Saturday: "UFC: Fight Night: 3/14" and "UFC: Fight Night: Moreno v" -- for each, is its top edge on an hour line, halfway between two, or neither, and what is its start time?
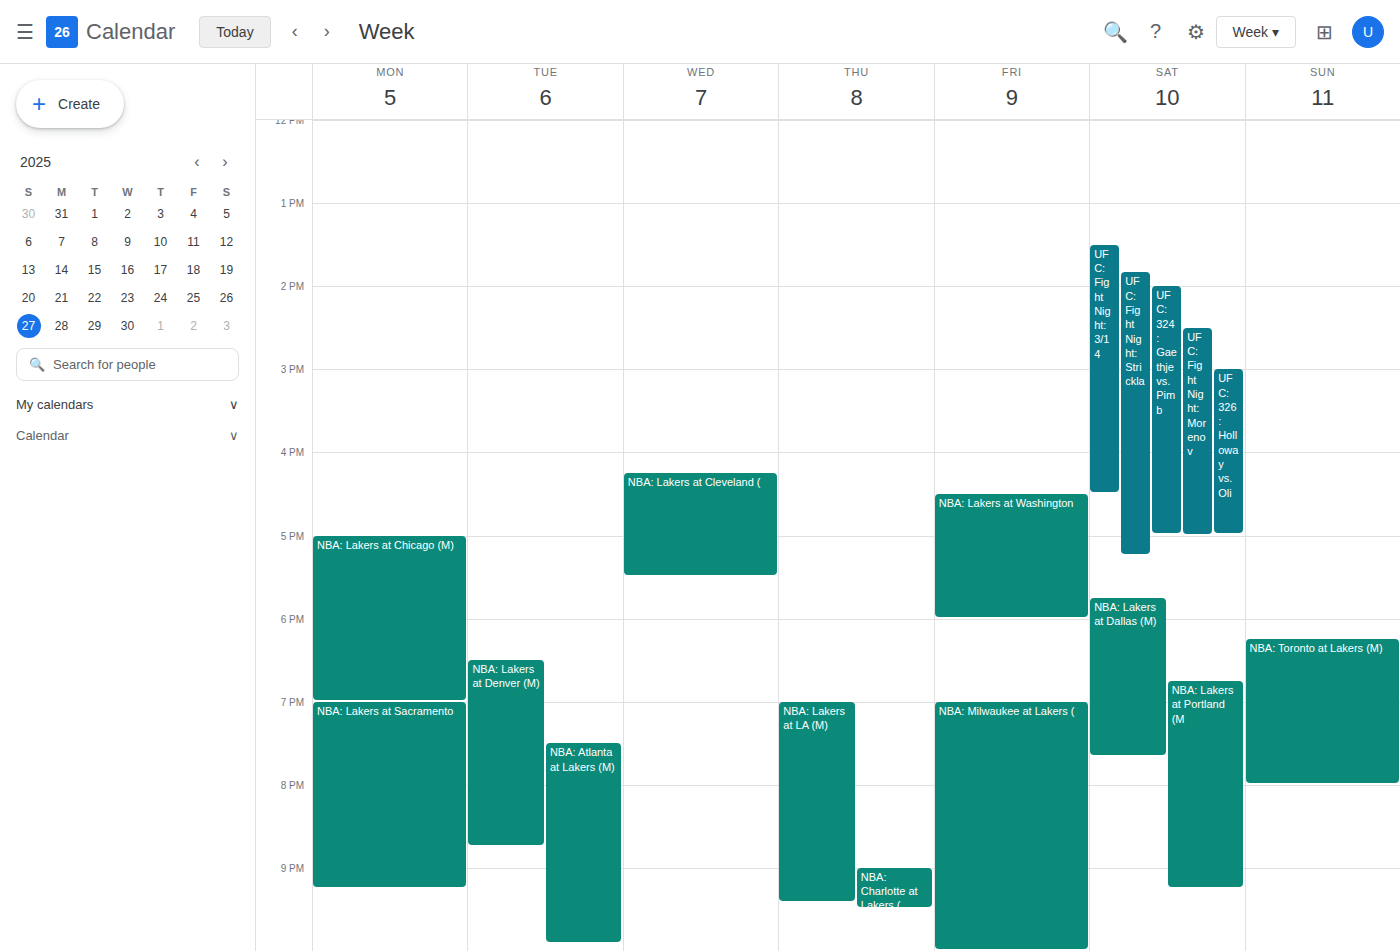
"UFC: Fight Night: 3/14": 1:30 PM, halfway between the 1 PM and 2 PM lines. "UFC: Fight Night: Moreno v": 2:30 PM, halfway between the 2 PM and 3 PM lines.